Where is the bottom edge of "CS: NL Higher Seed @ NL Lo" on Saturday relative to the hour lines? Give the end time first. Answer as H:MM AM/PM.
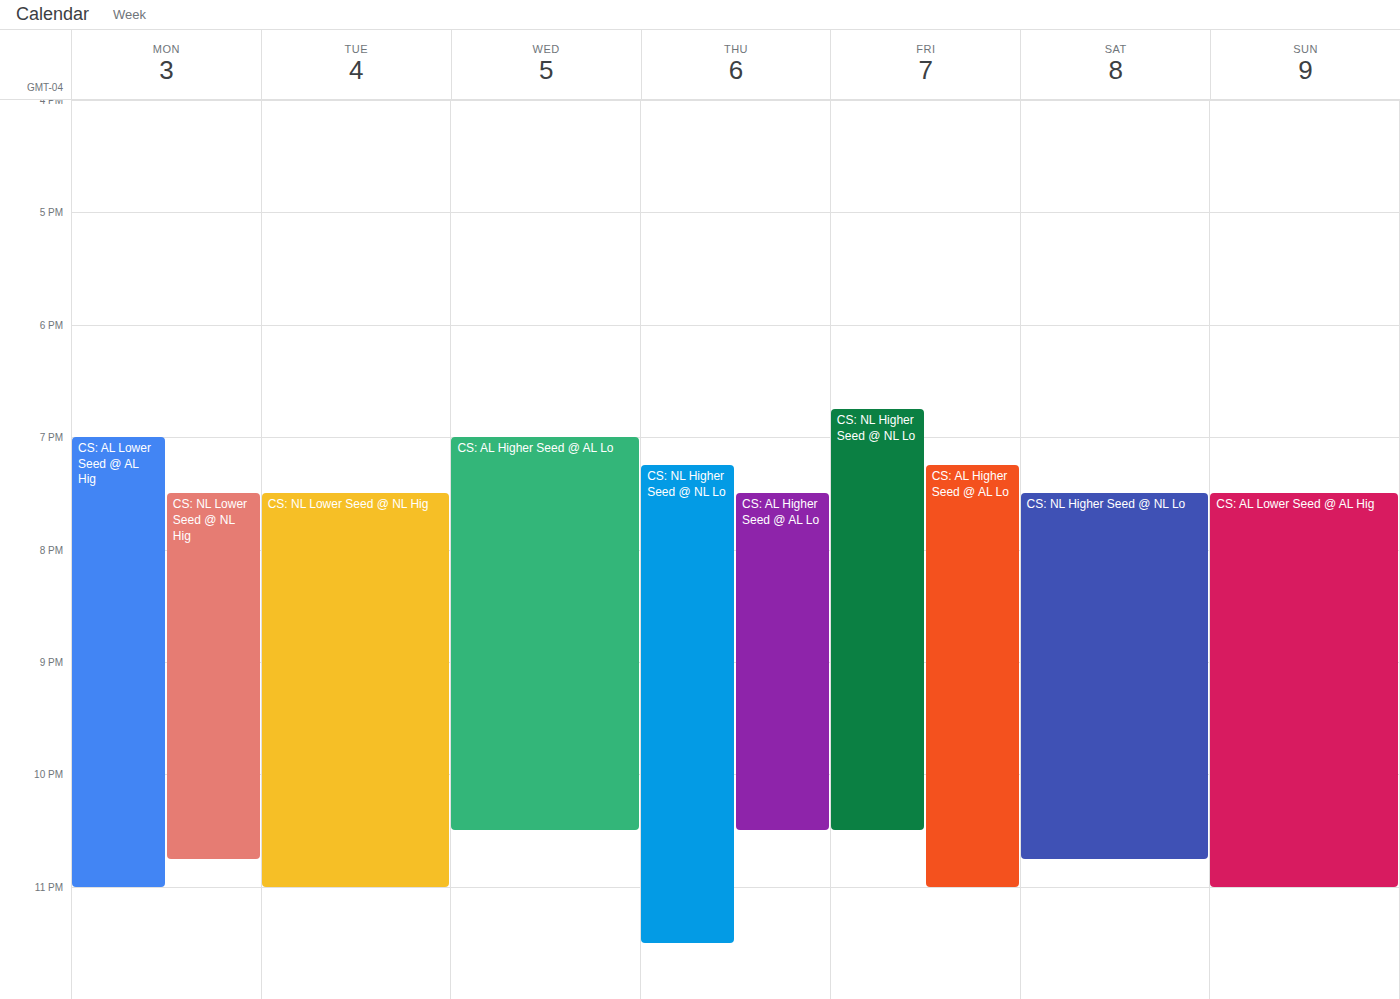
10:45 PM -- neither: three quarters of the way from the 10 PM line to the 11 PM line.